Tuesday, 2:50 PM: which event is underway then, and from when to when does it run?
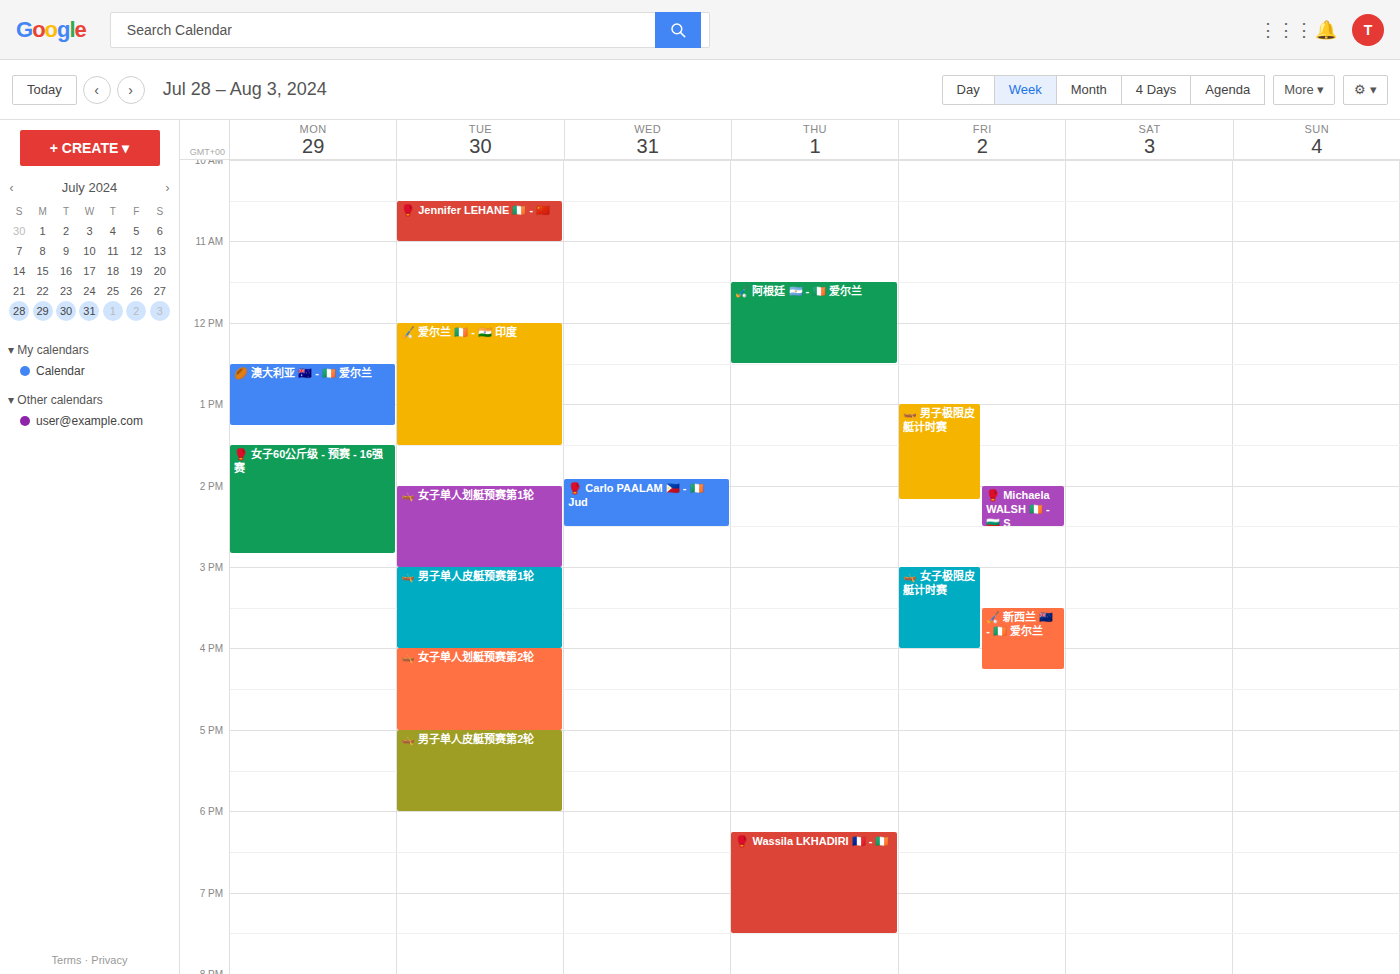
"🛶 女子单人划艇预赛第1轮", 2:00 PM to 3:00 PM